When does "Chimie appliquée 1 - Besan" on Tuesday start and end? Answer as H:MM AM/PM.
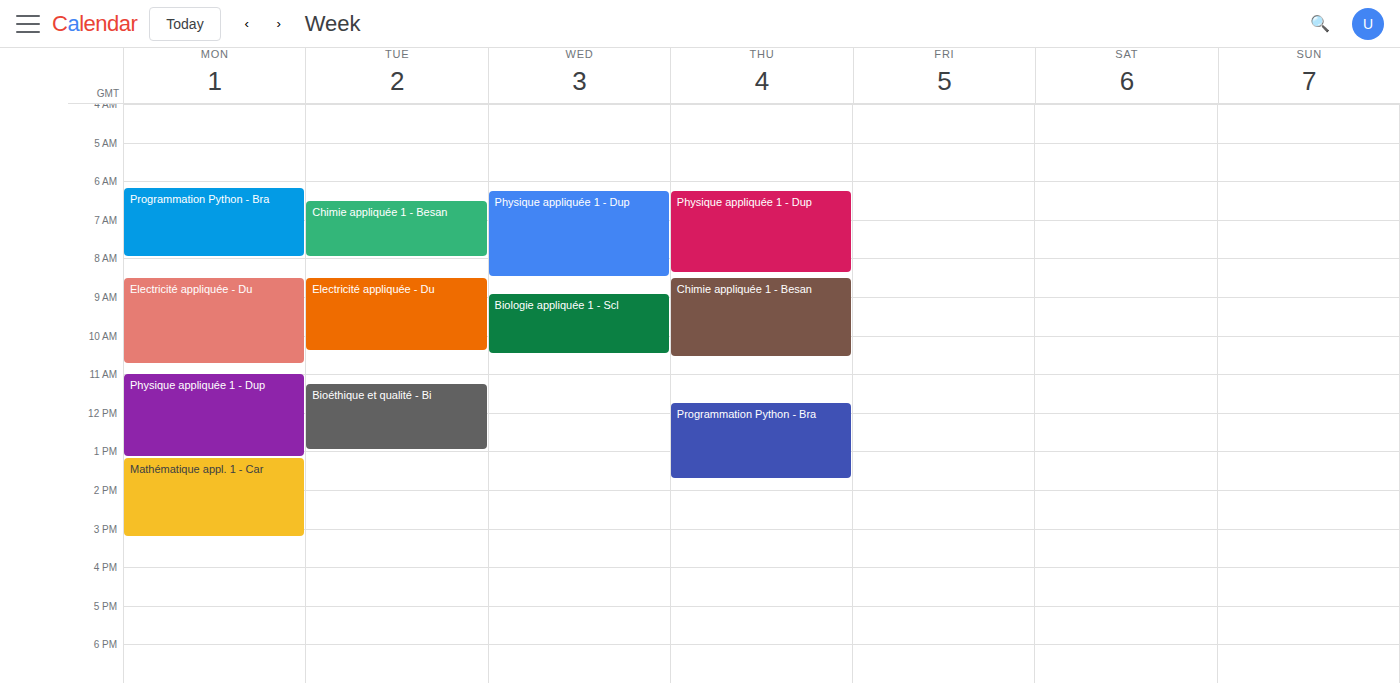
6:30 AM to 8:00 AM